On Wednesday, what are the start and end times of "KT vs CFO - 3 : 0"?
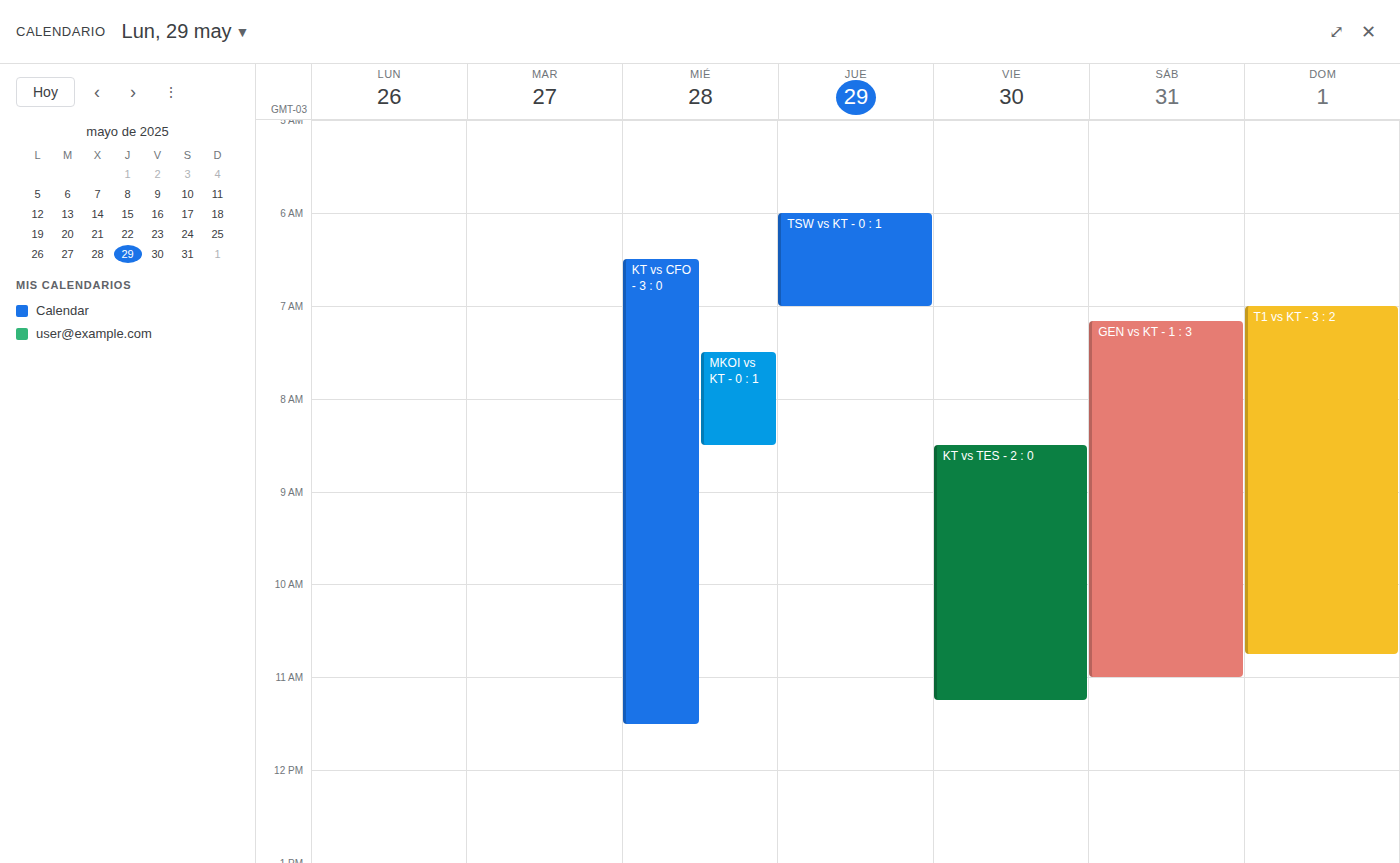
06:30 to 11:30